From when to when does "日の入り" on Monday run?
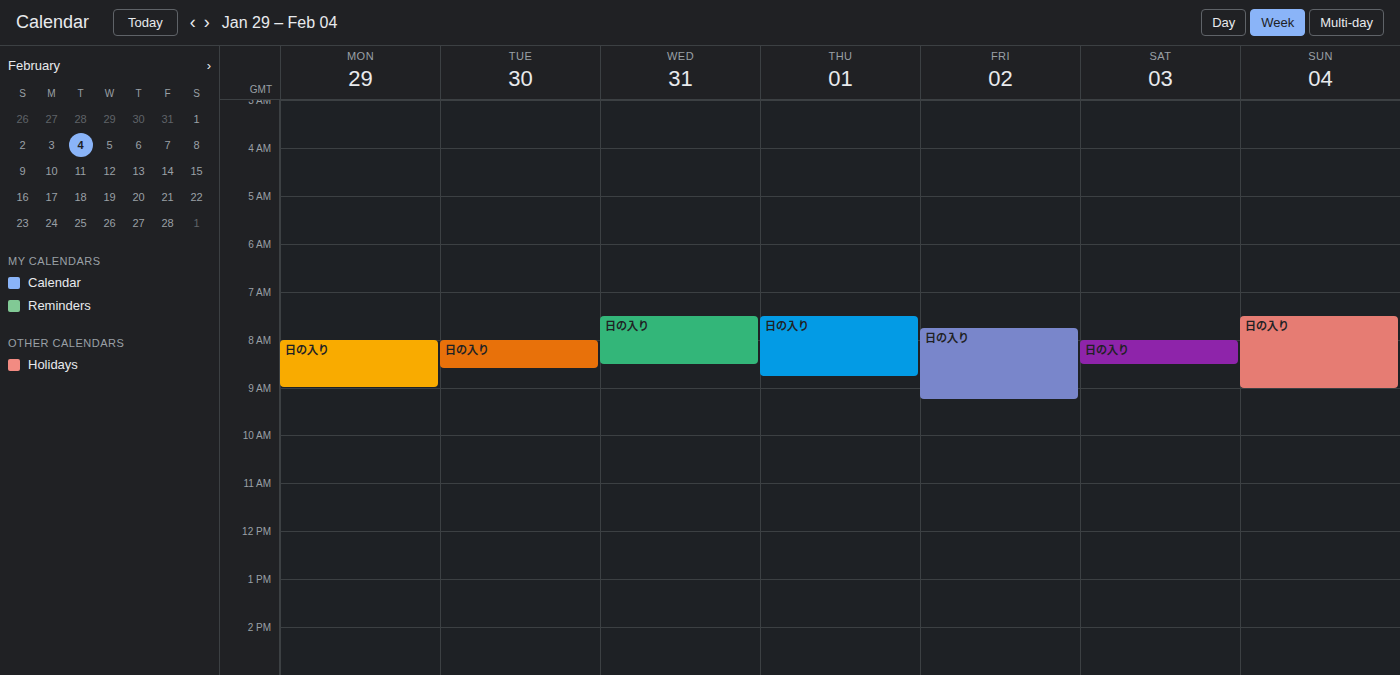
8:00 AM to 9:00 AM